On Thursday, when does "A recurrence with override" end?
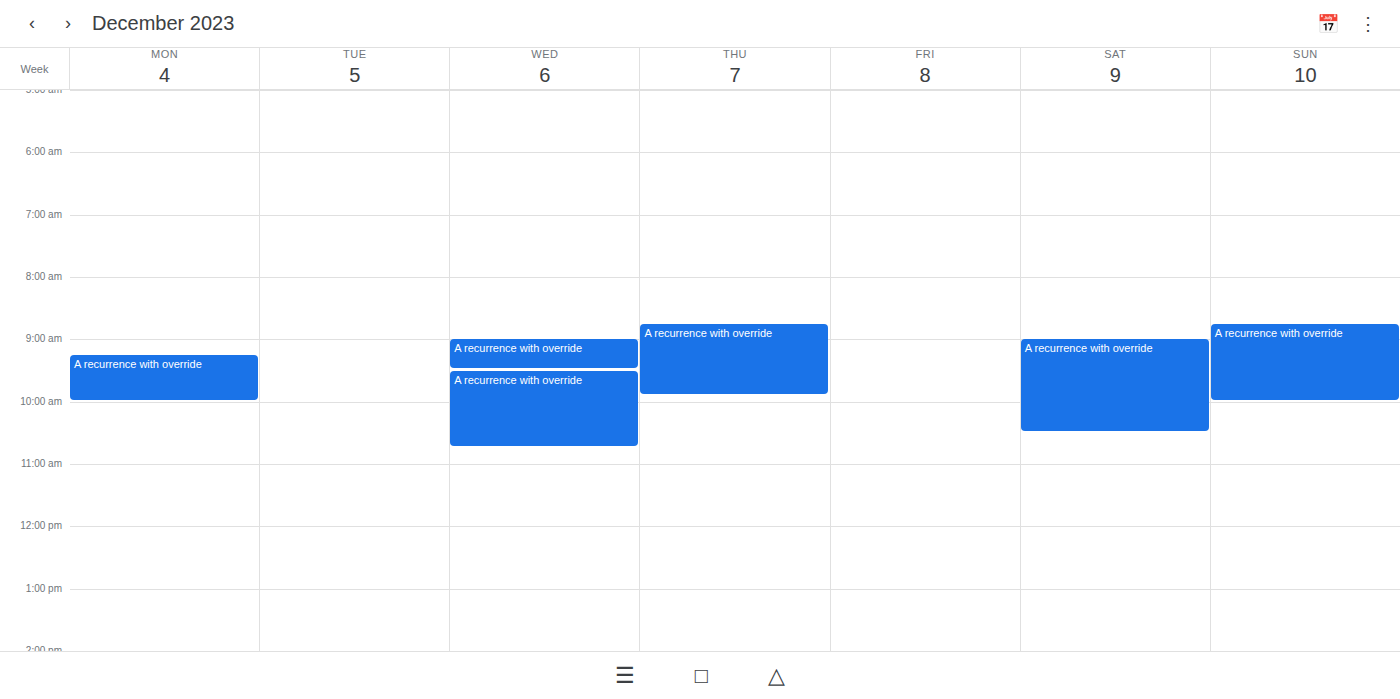
9:55 AM